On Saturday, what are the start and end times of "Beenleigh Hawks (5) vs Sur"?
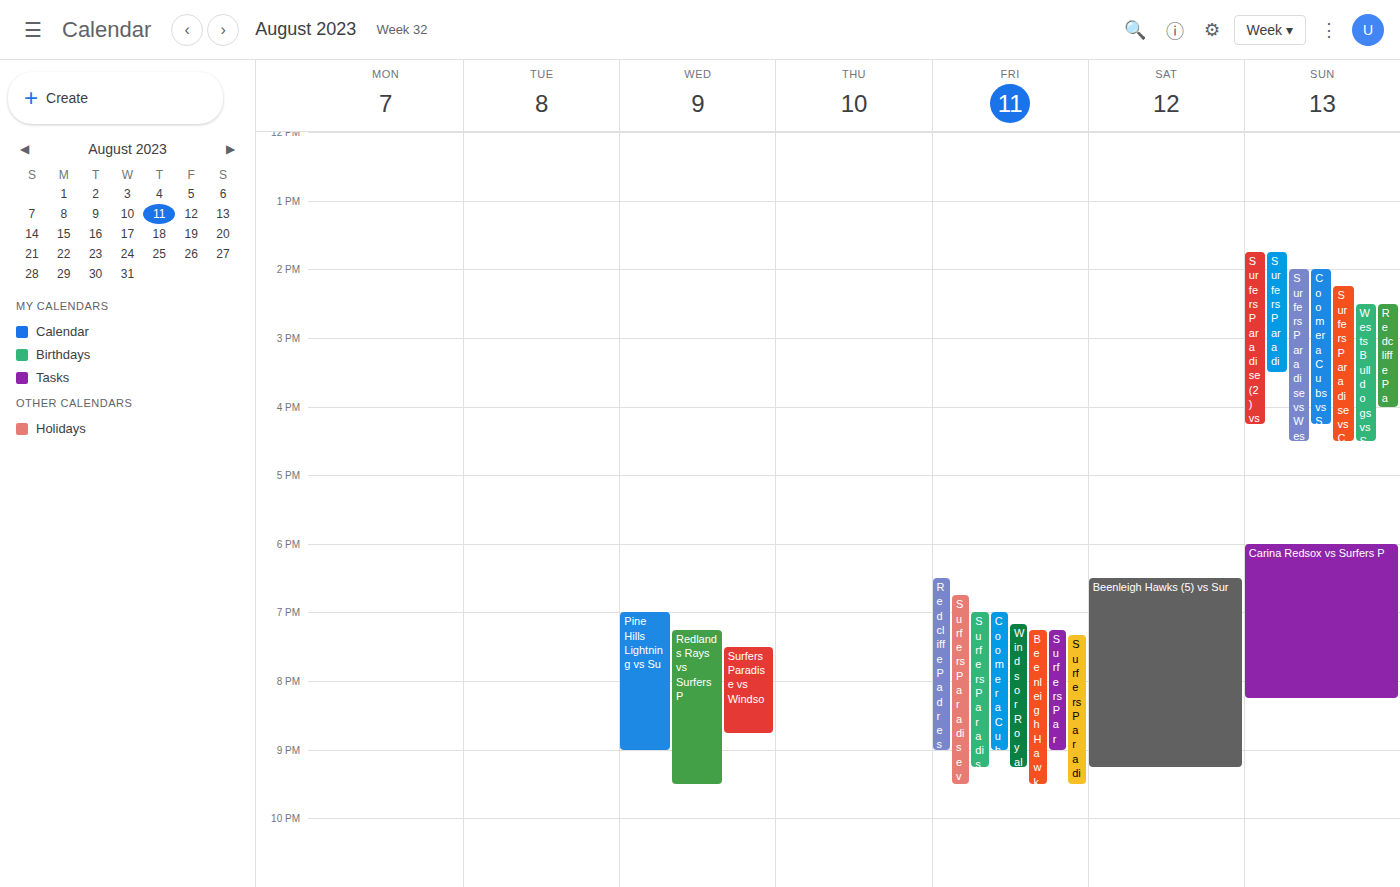
6:30 PM to 9:15 PM